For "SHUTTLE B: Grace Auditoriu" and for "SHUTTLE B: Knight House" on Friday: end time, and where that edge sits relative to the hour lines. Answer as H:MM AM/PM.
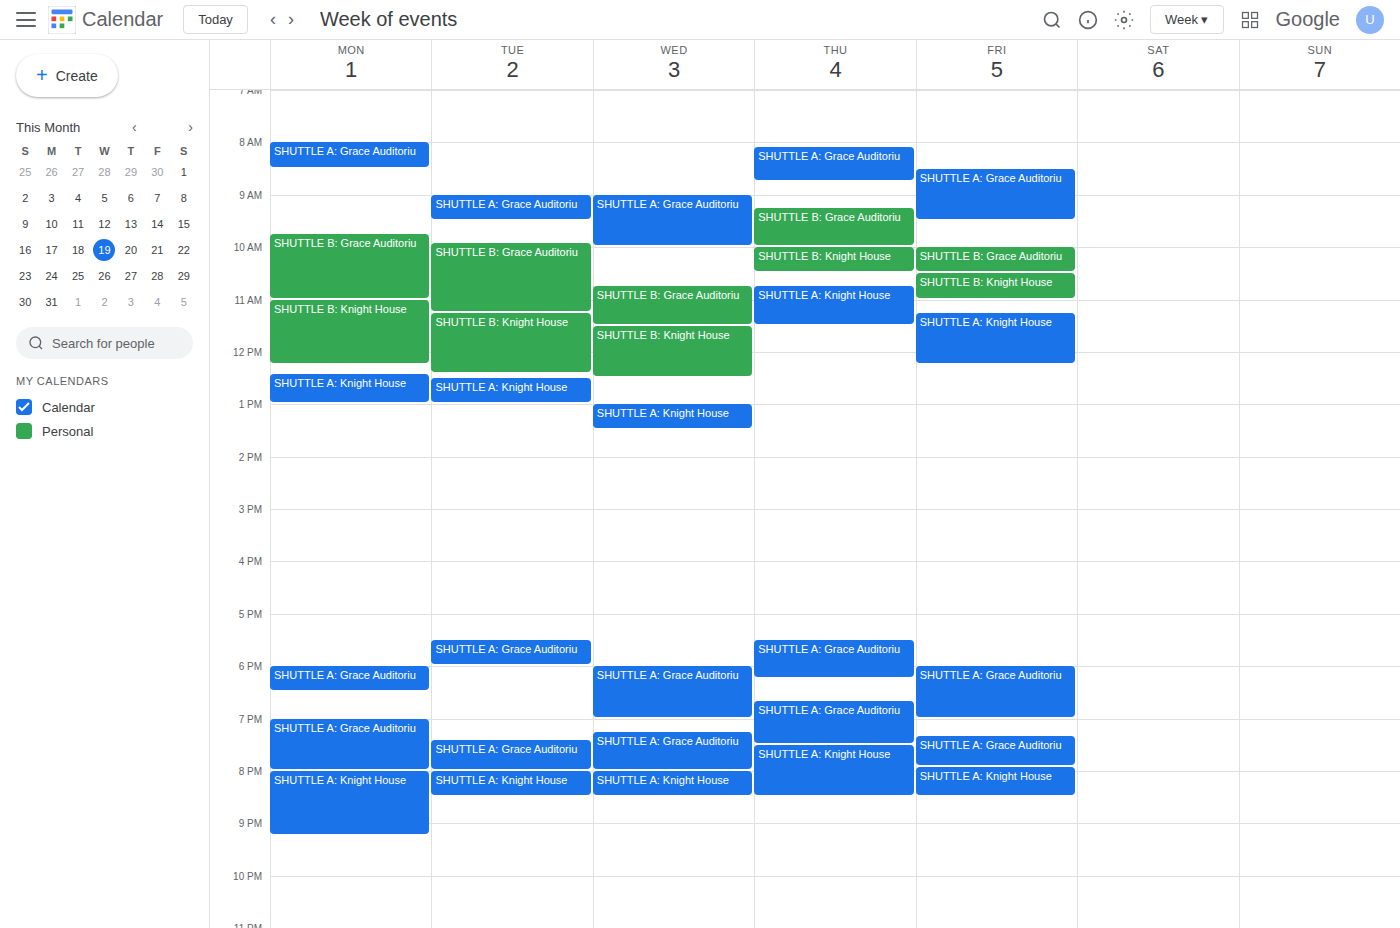
"SHUTTLE B: Grace Auditoriu": 10:30 AM, halfway between the 10 AM and 11 AM lines. "SHUTTLE B: Knight House": 11:00 AM, exactly on the 11 AM line.